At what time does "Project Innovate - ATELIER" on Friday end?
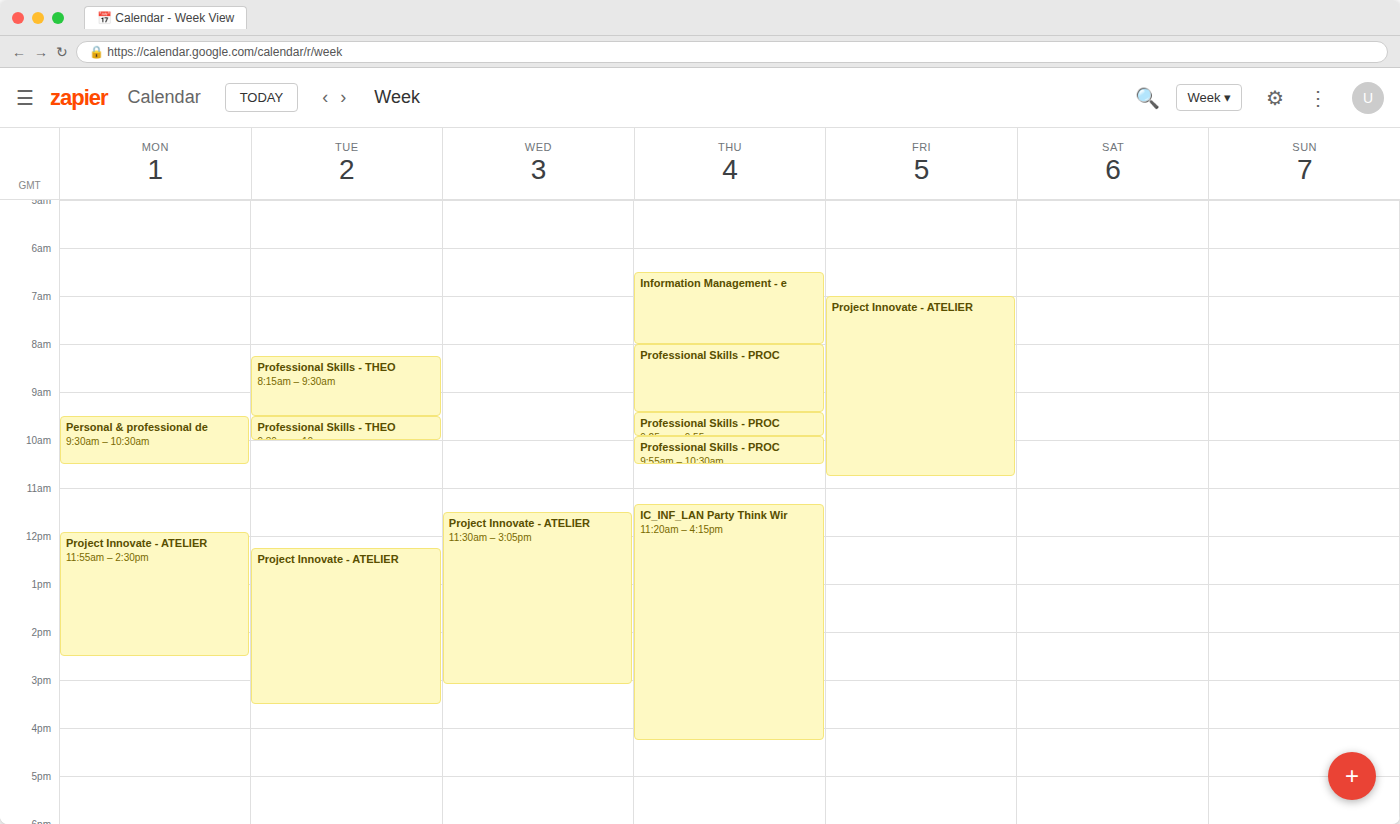
10:45 AM